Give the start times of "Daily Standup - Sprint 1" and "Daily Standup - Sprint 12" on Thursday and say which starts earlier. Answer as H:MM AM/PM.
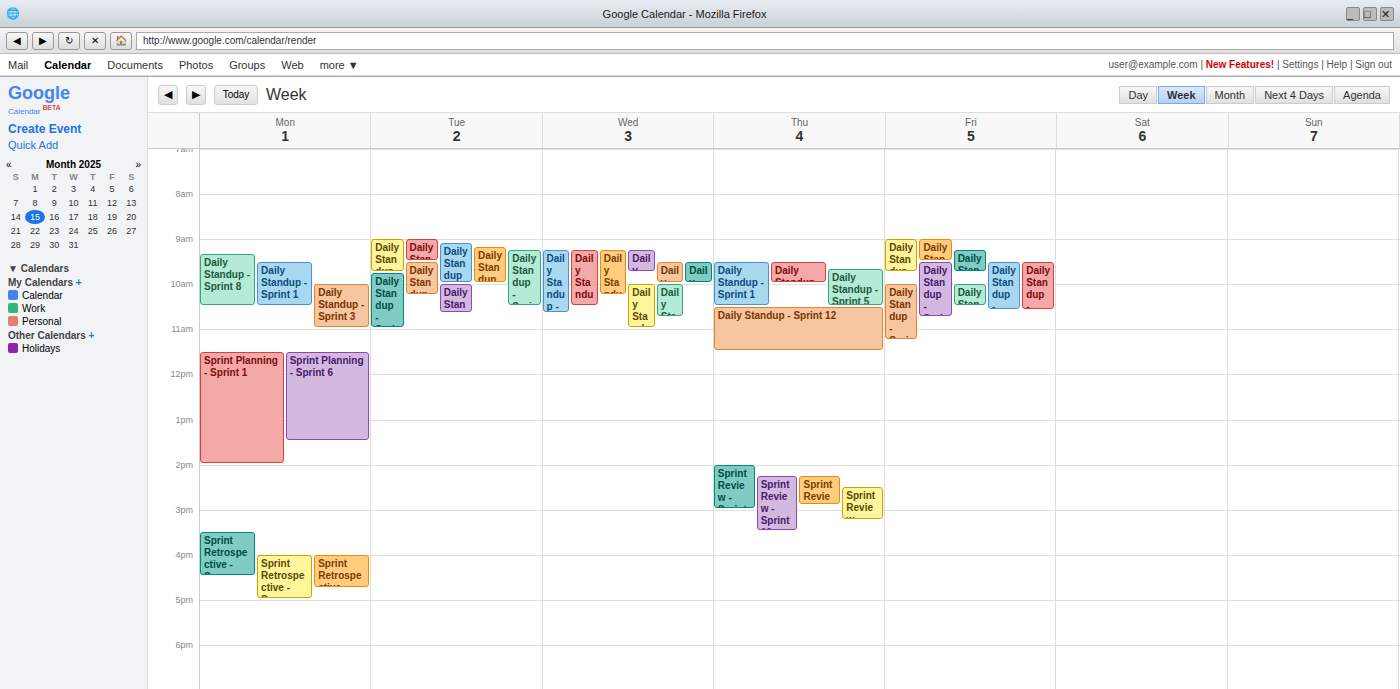
"Daily Standup - Sprint 1" 9:30 AM; "Daily Standup - Sprint 12" 10:30 AM.